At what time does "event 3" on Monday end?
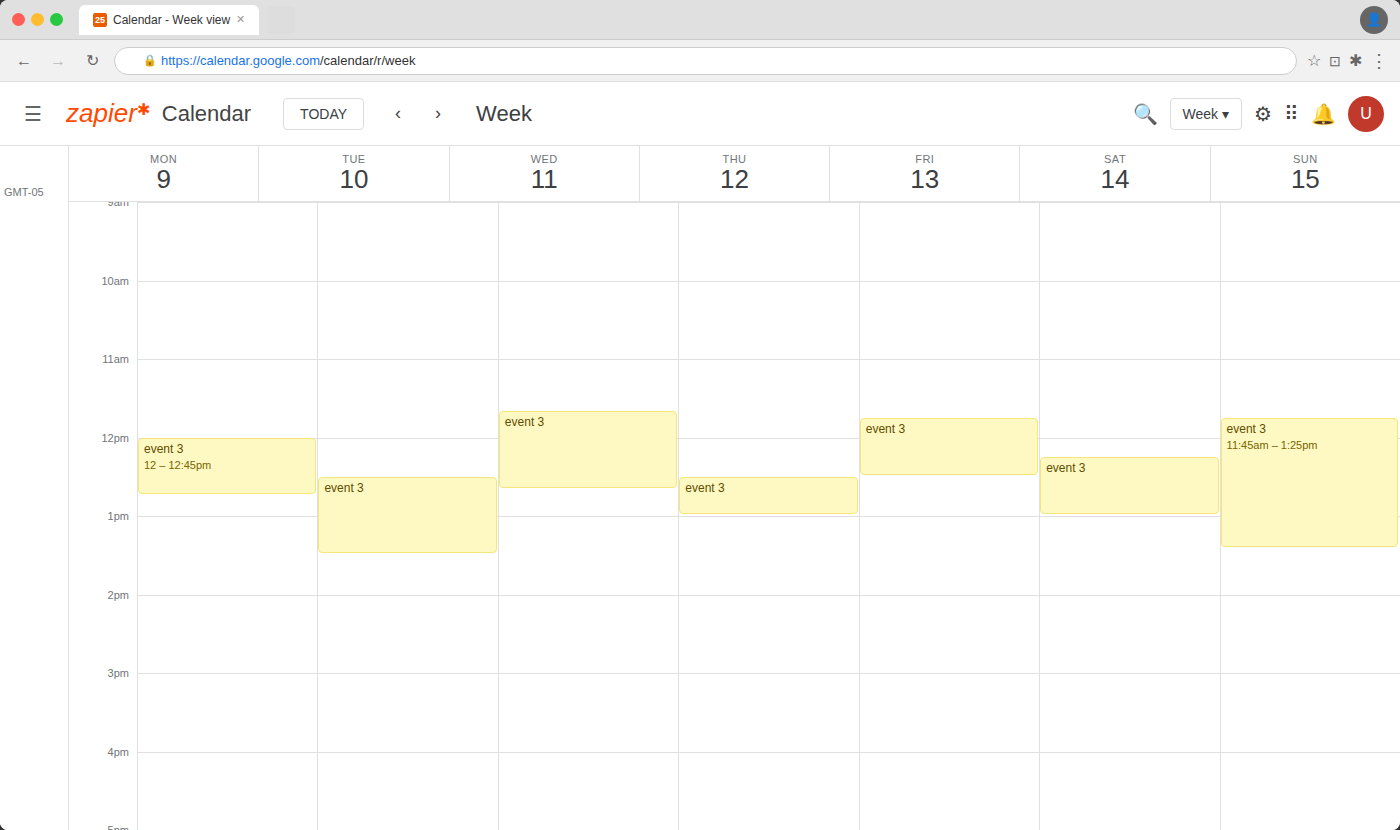
12:45 PM